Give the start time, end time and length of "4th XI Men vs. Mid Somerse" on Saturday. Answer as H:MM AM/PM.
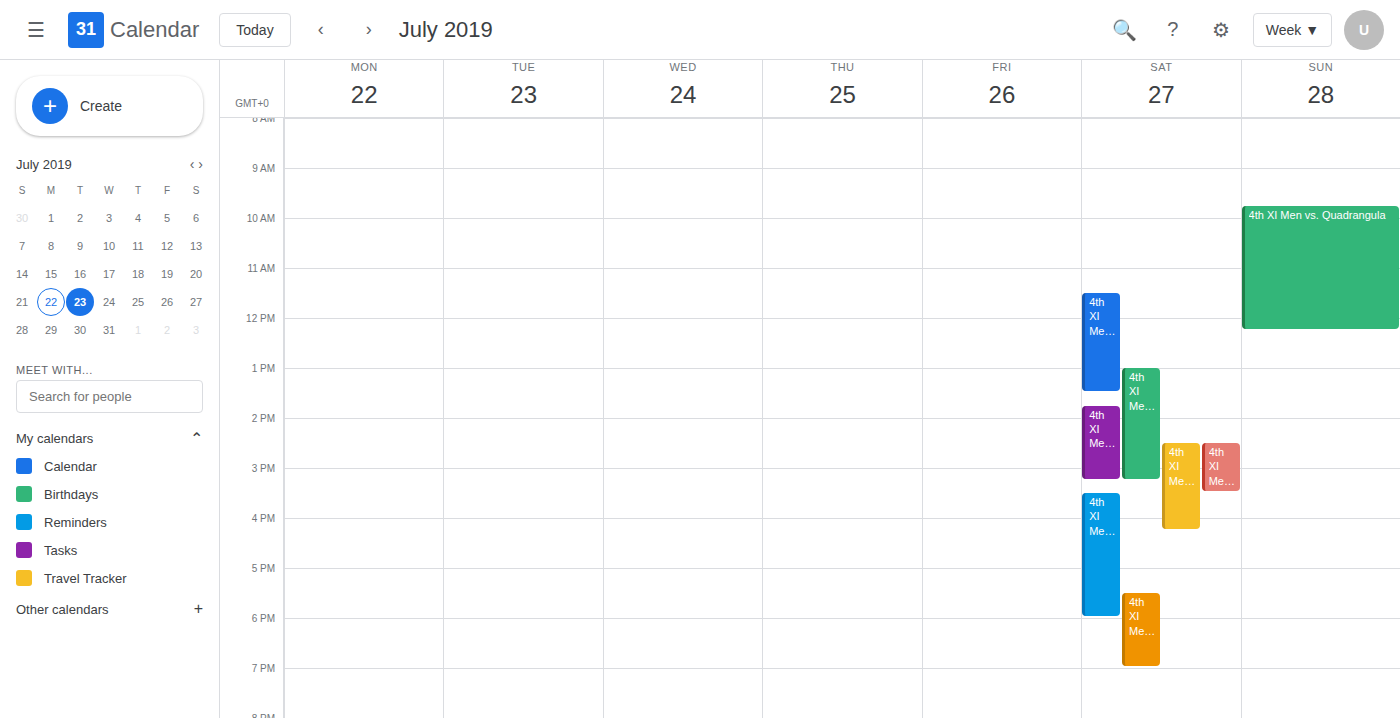
2:30 PM to 4:15 PM, 1 hour 45 minutes